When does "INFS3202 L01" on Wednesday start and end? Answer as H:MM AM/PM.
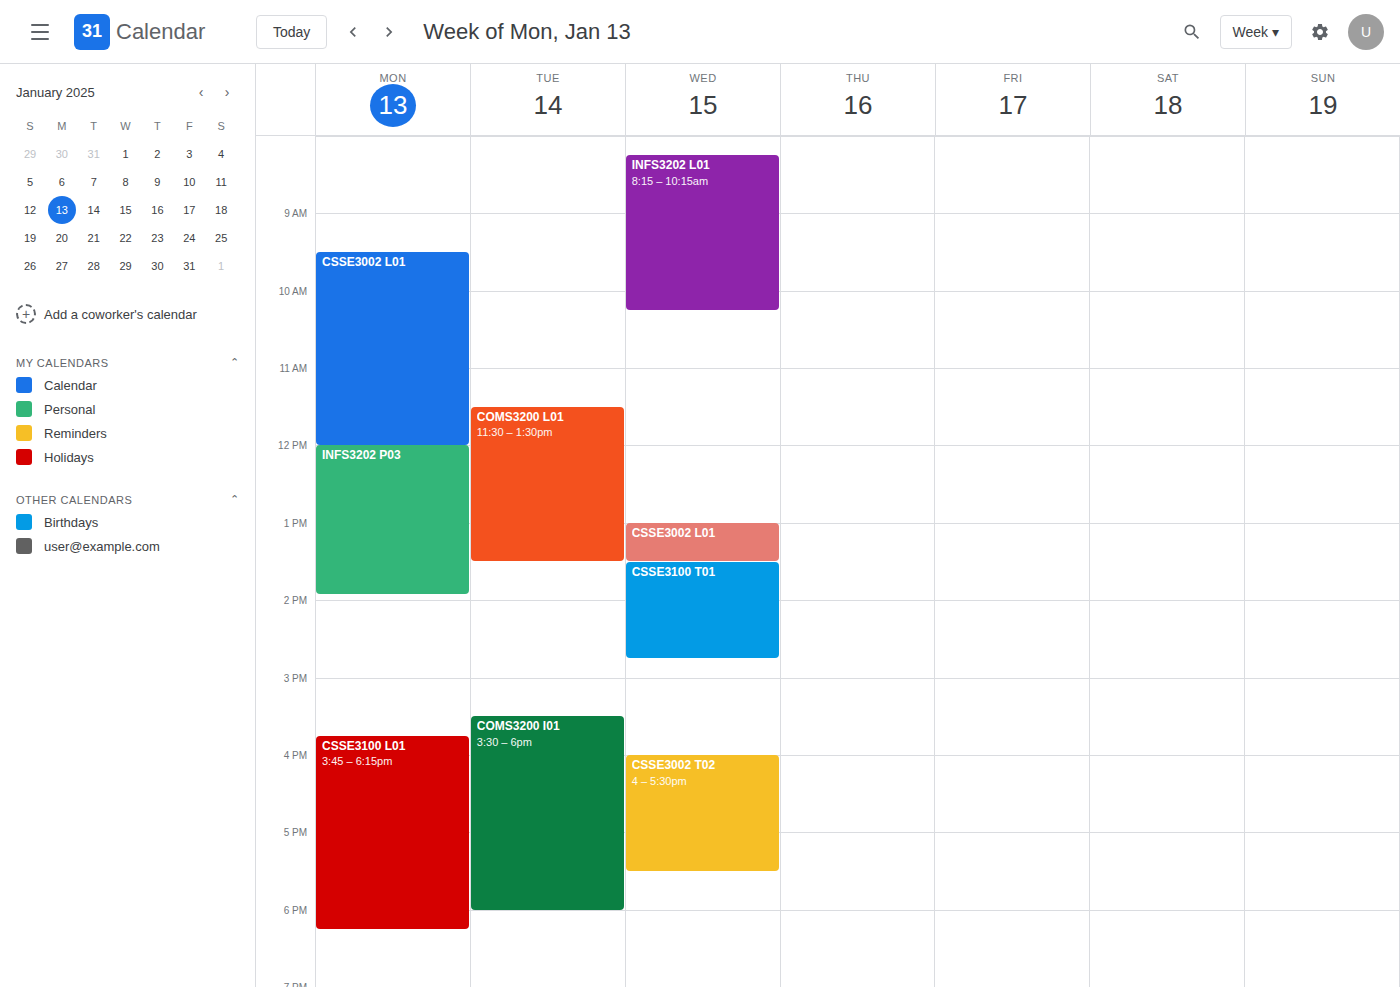
8:15 AM to 10:15 AM